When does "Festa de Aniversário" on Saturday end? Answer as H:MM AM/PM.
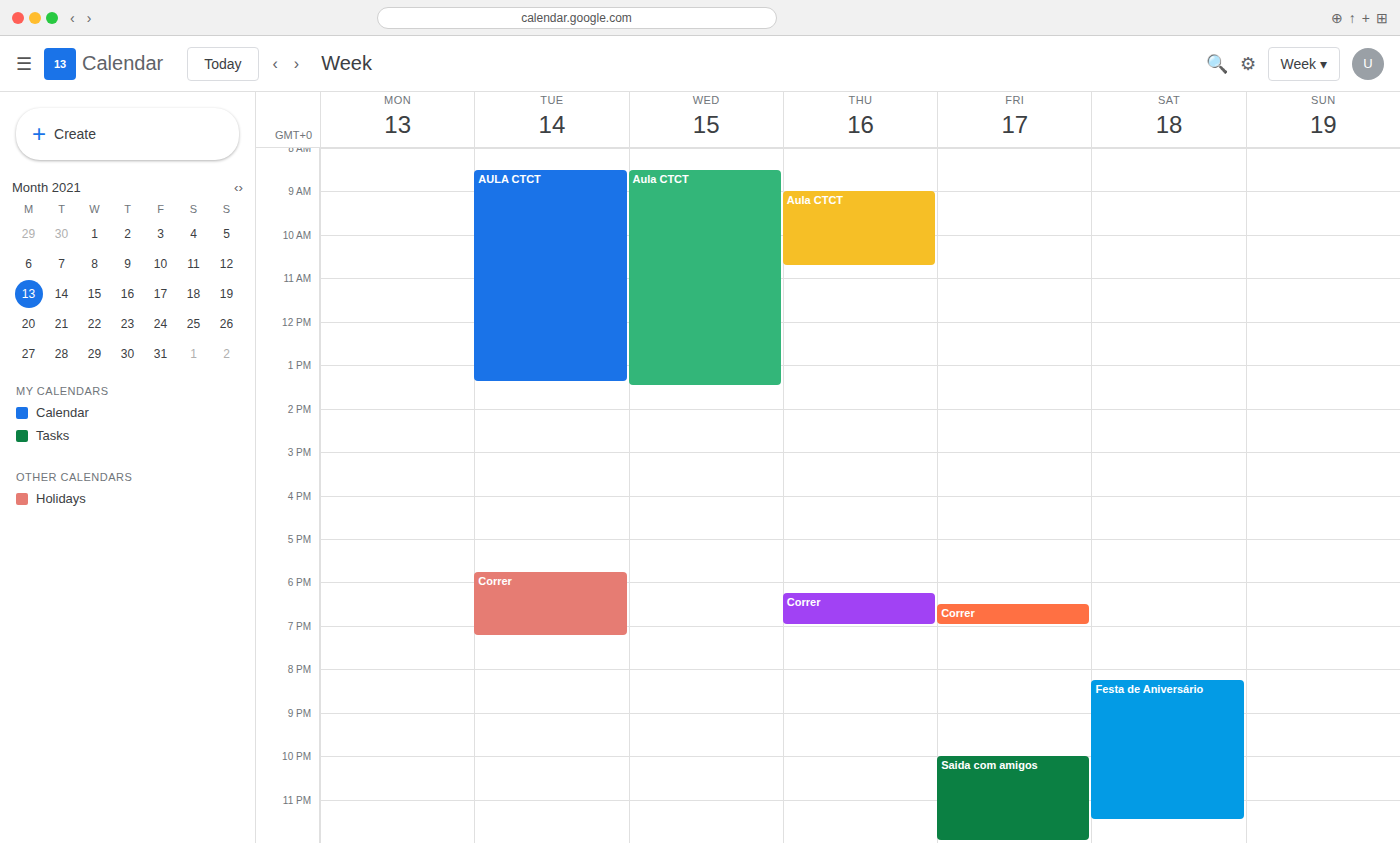
11:30 PM